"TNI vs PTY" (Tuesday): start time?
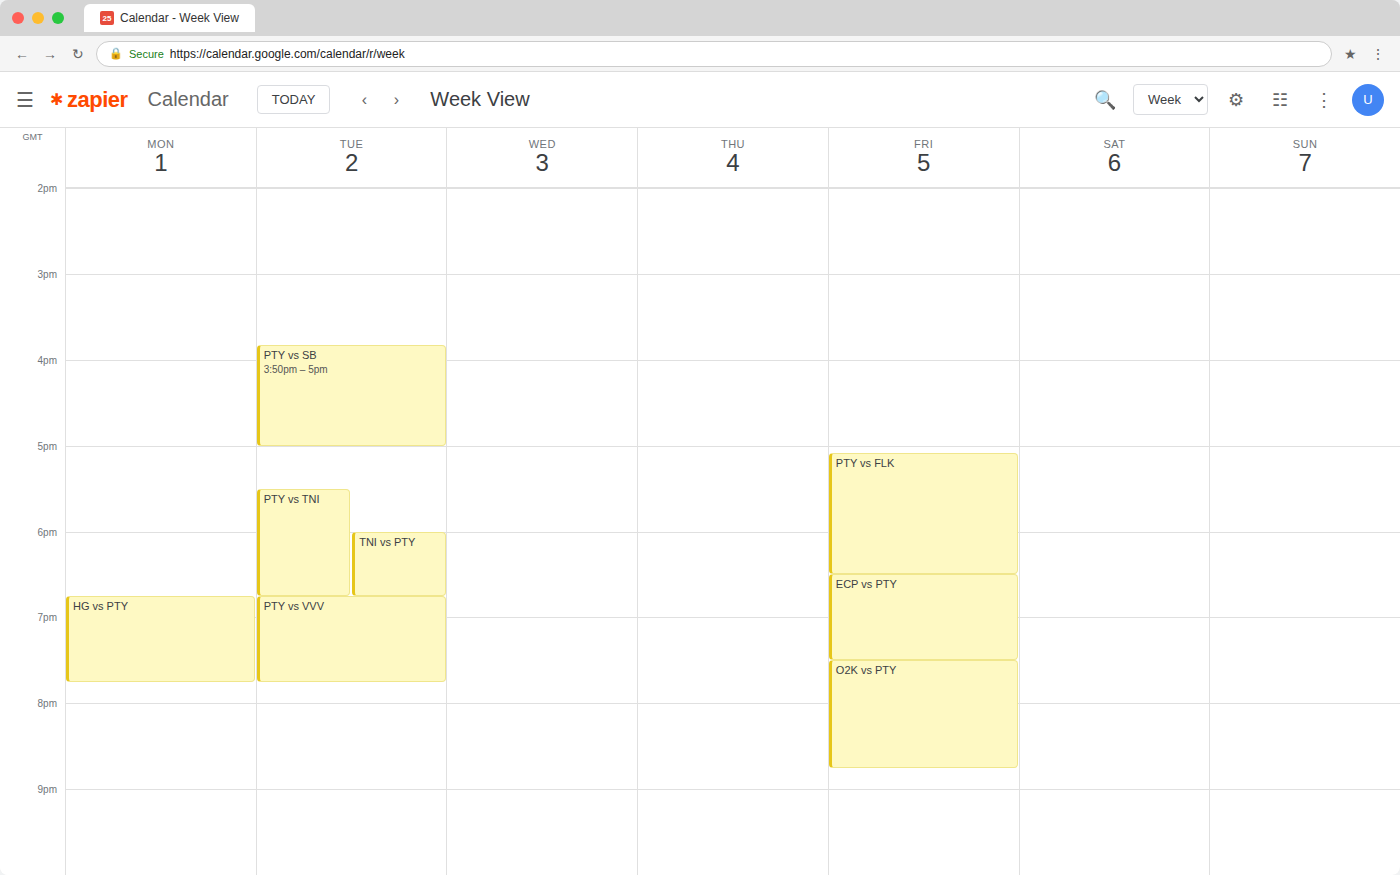
6:00 PM